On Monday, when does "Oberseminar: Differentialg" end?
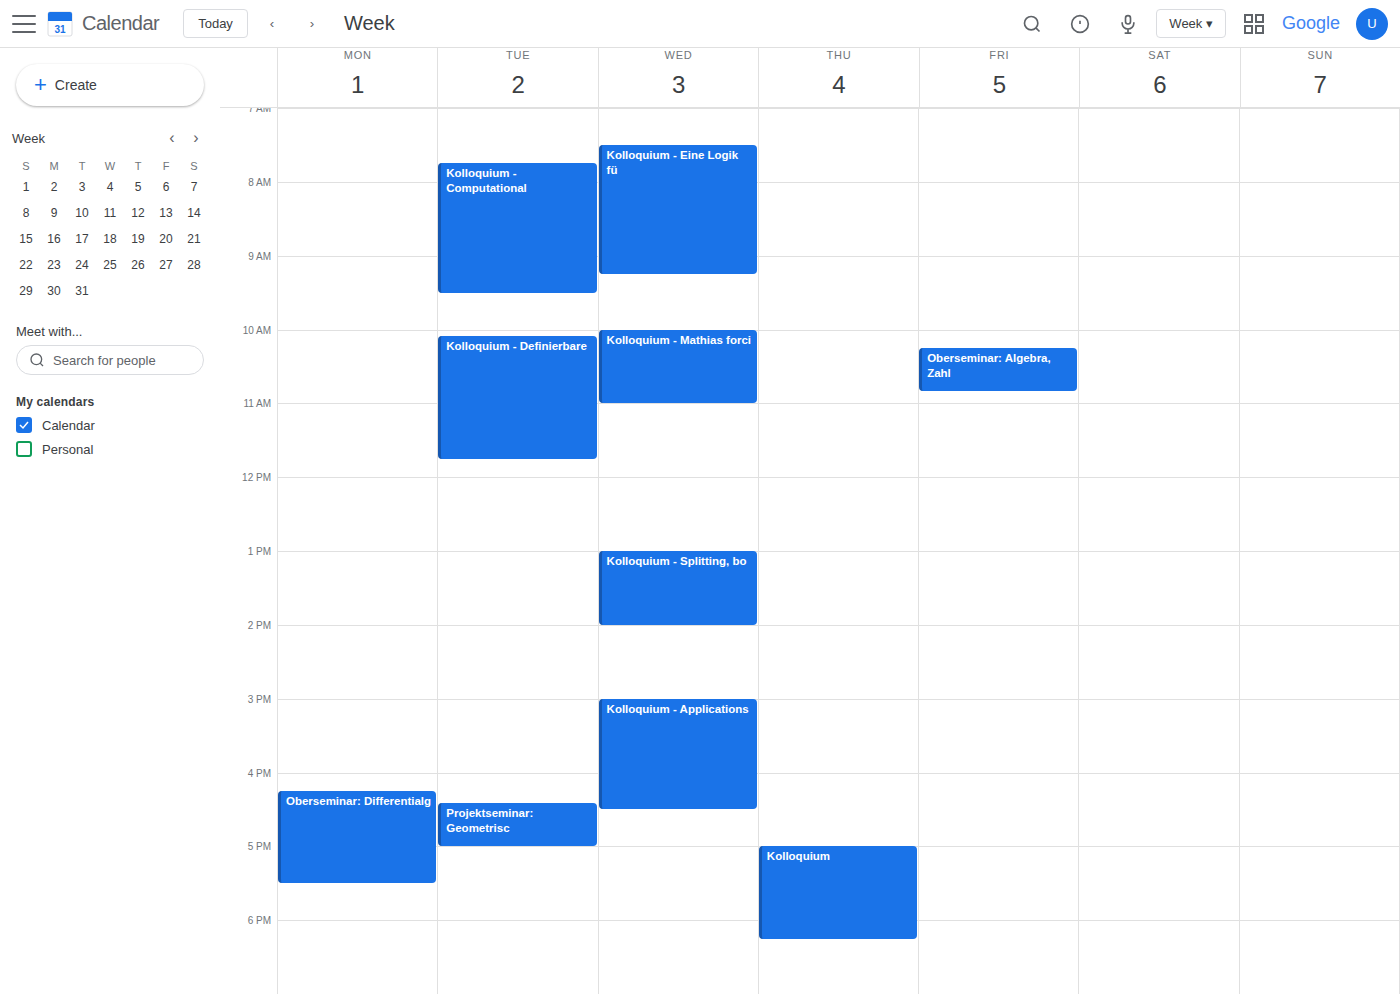
5:30 PM